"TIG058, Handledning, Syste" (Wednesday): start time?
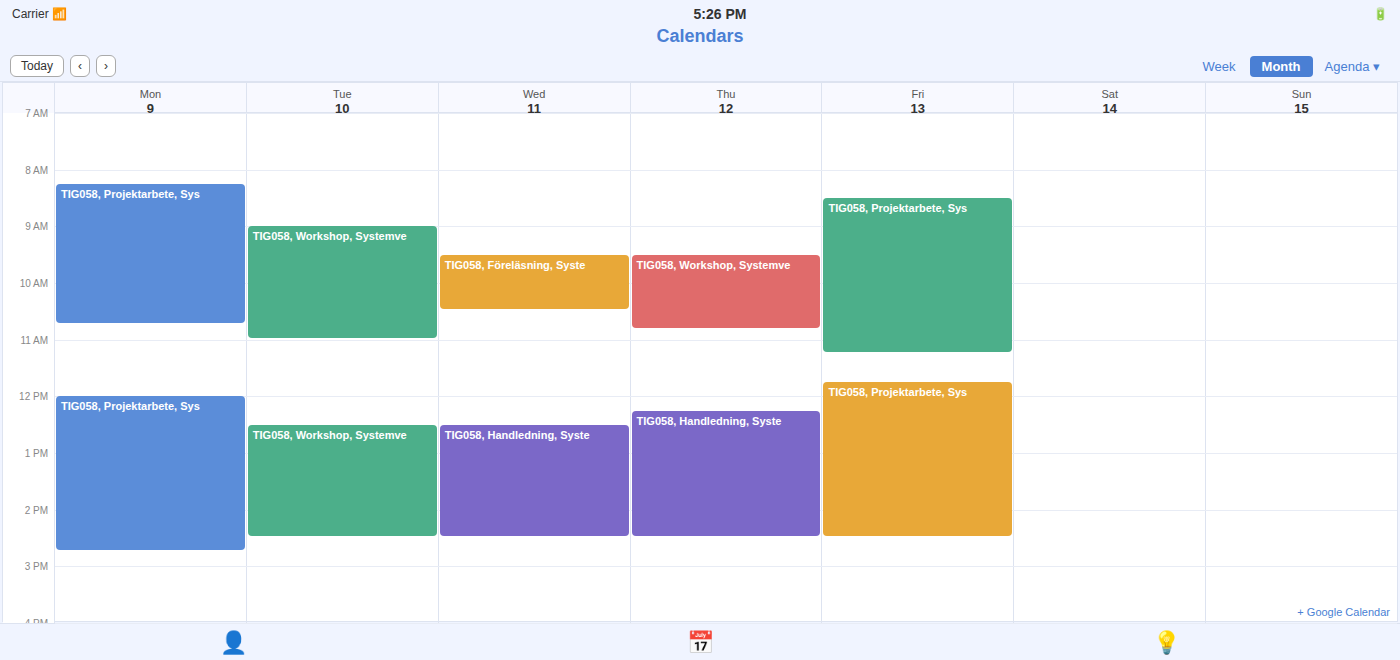
12:30 PM